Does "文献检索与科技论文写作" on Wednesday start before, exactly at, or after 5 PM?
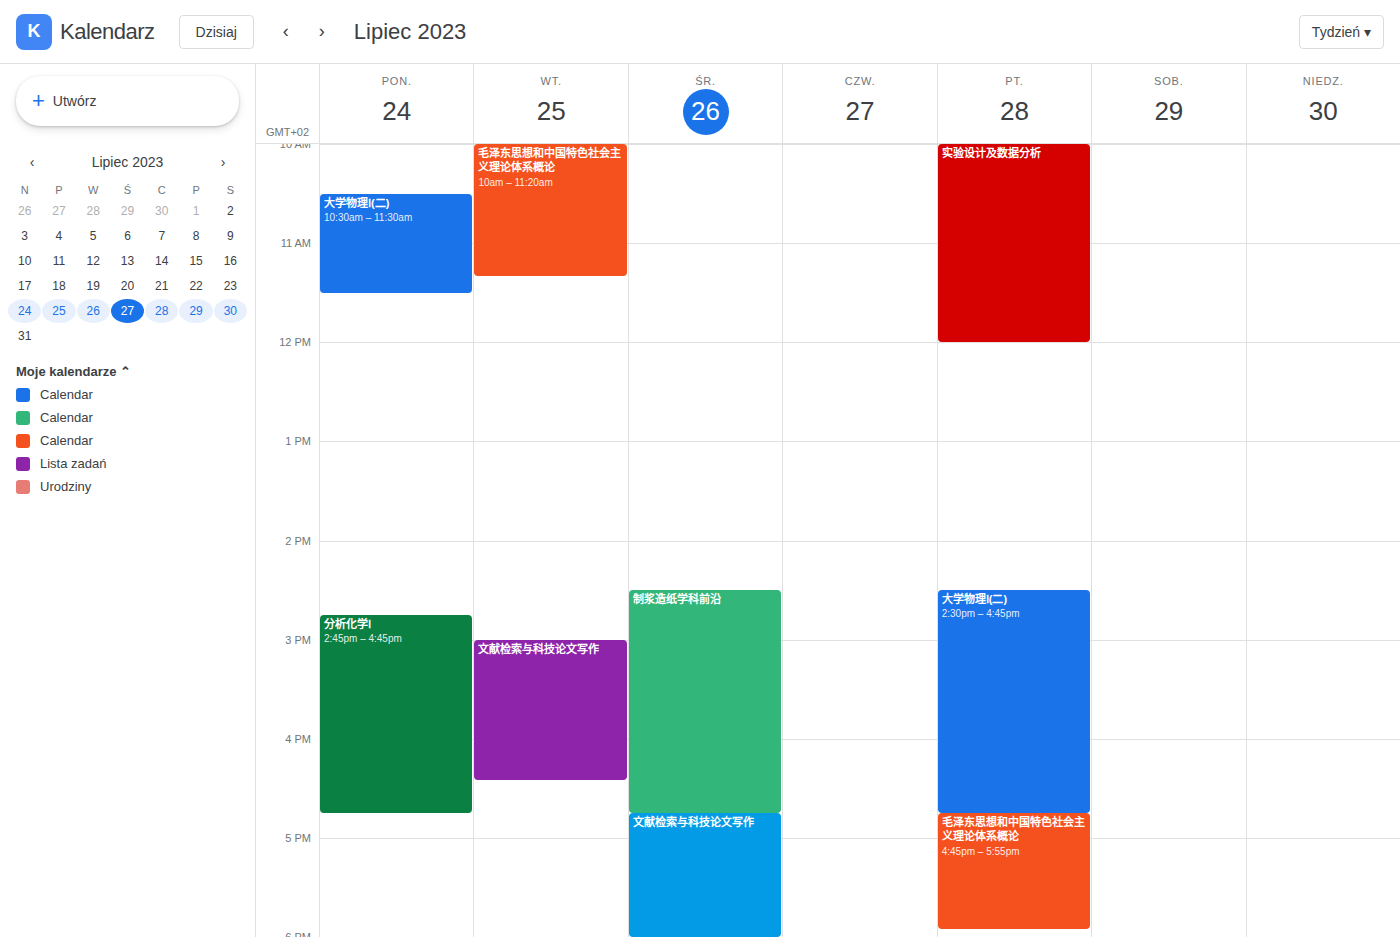
4:45 PM -- before 5 PM, 15 minutes above the 5 PM line.